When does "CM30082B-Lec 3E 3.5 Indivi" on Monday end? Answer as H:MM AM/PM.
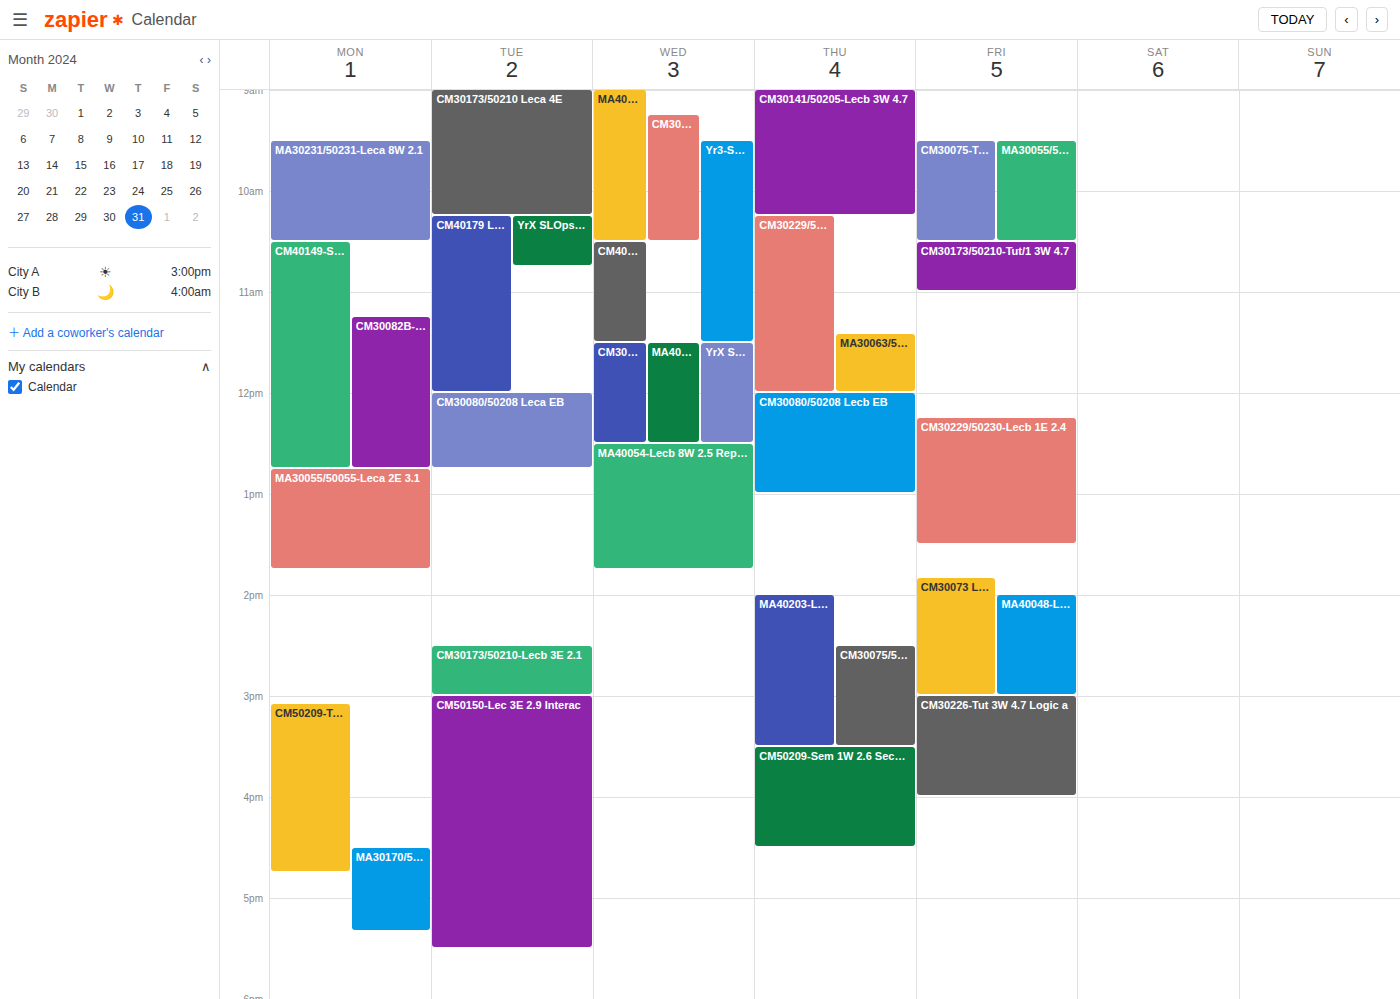
12:45 PM